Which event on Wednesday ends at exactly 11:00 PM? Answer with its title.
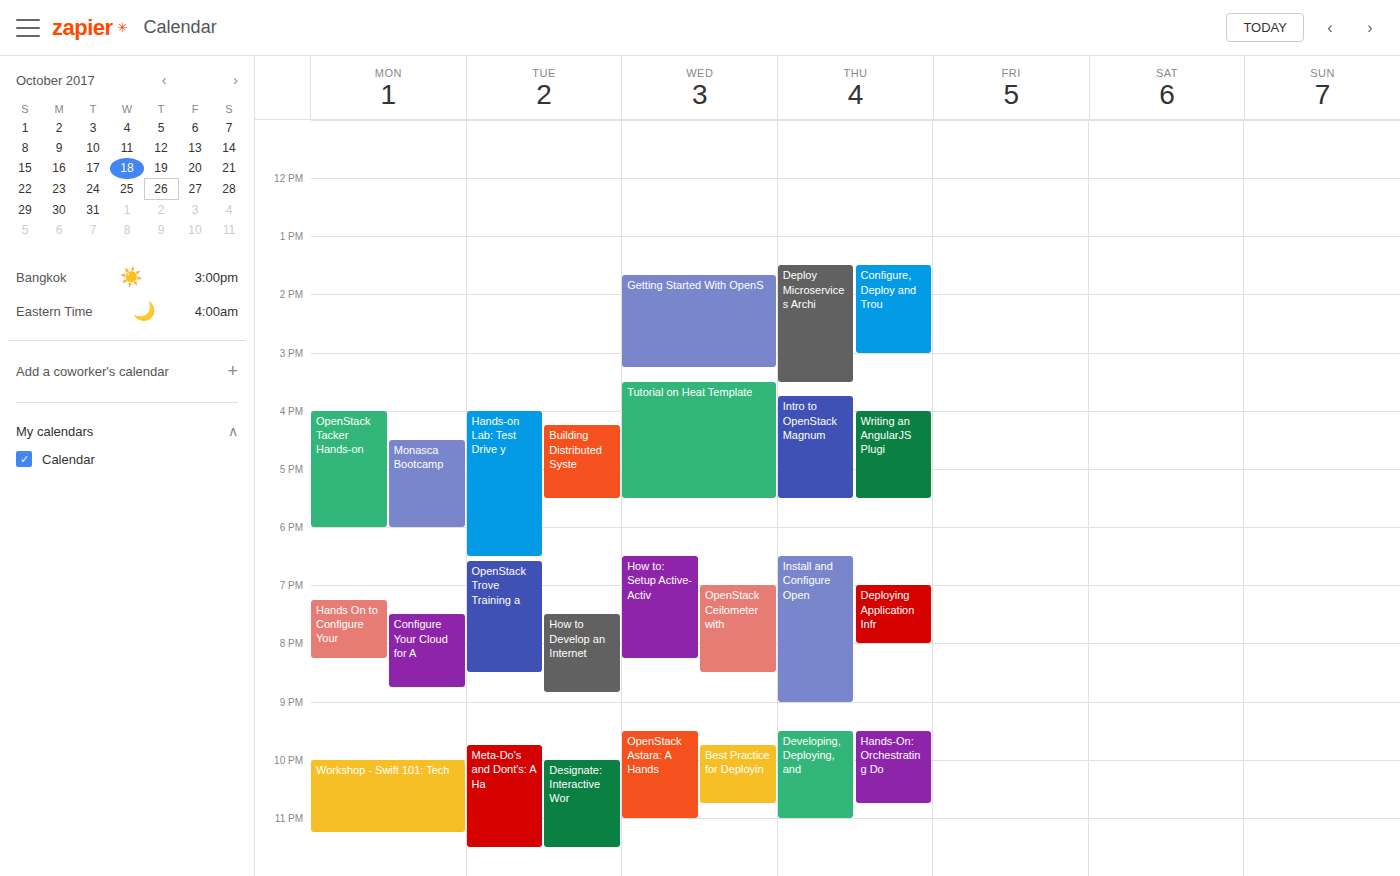
"OpenStack Astara: A Hands"